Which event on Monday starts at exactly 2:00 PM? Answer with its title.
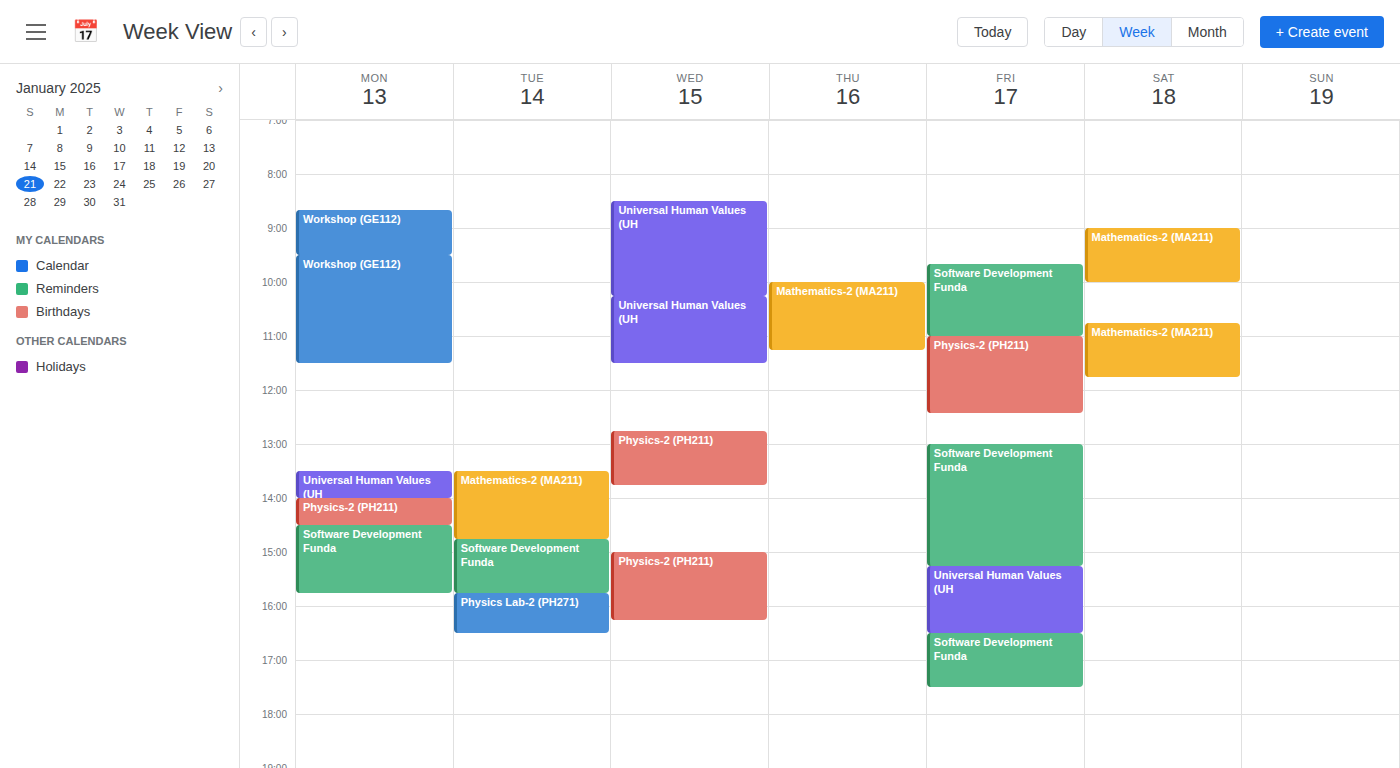
"Physics-2 (PH211)"